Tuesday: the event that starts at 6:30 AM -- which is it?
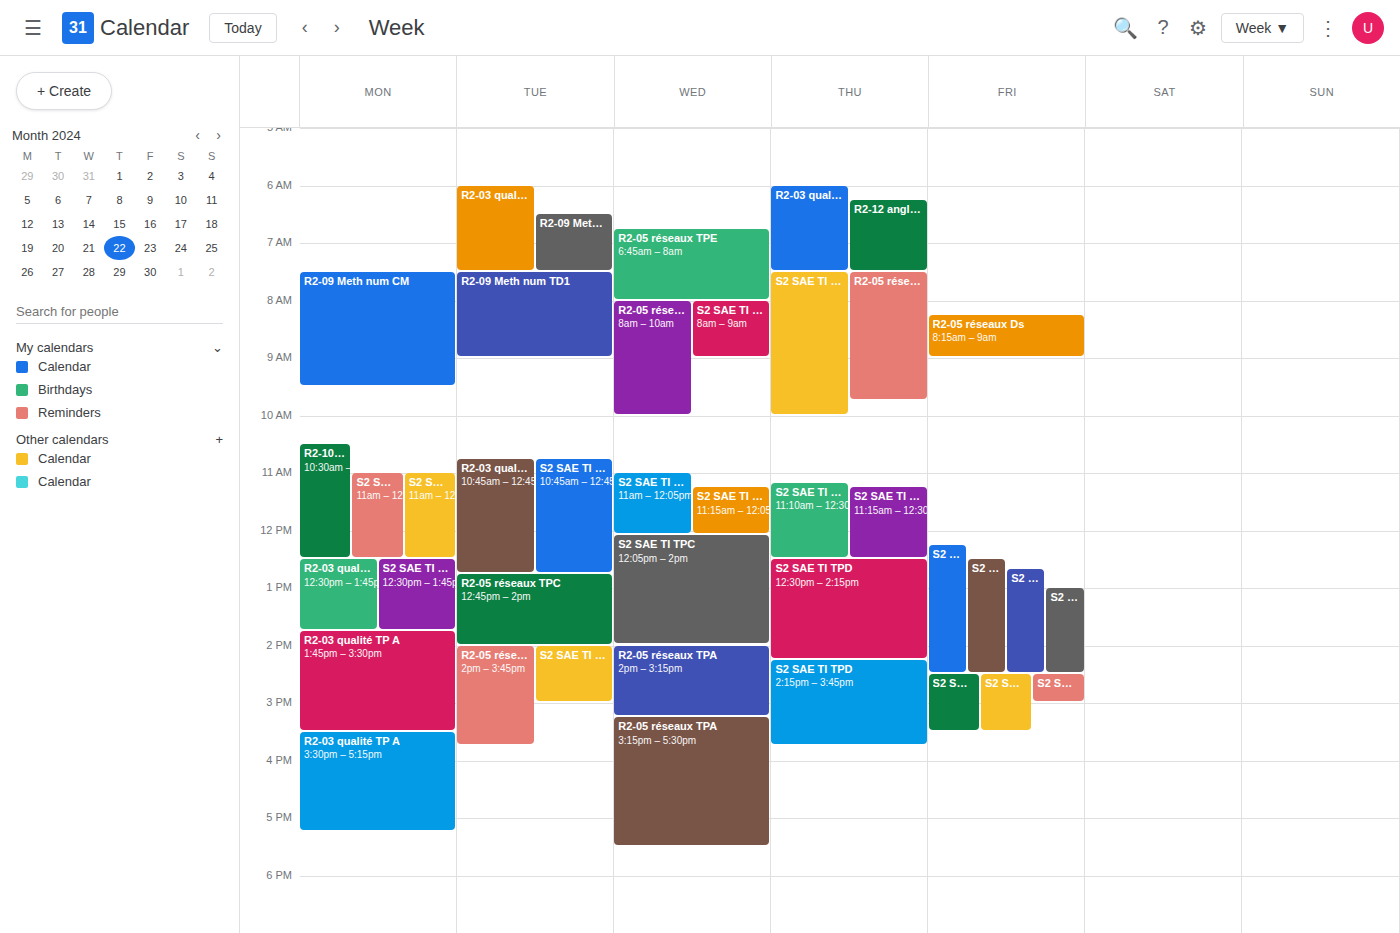
"R2-09 Meth num TD2"